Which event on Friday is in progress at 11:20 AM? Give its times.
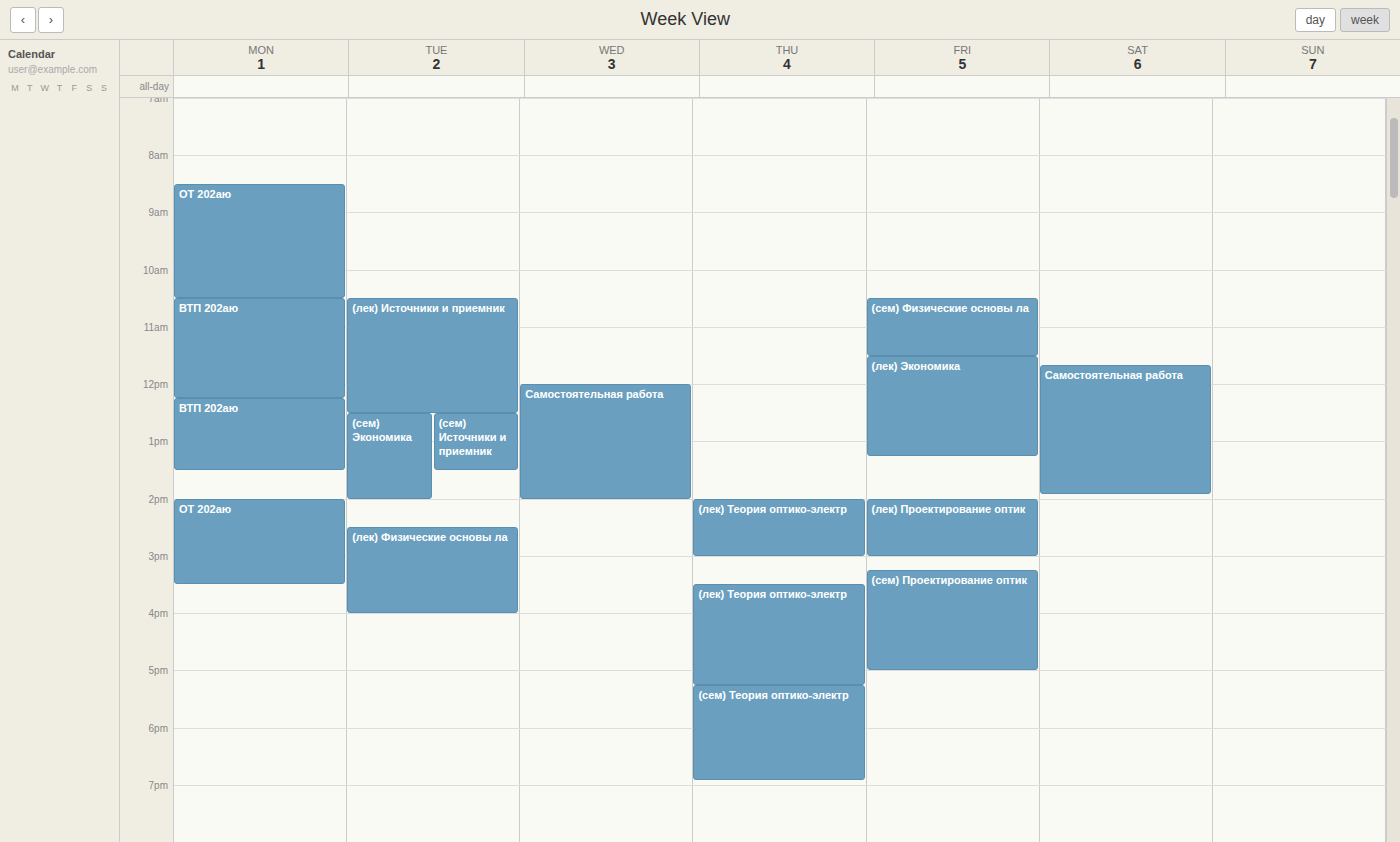
"(сем) Физические основы ла", 10:30 AM to 11:30 AM